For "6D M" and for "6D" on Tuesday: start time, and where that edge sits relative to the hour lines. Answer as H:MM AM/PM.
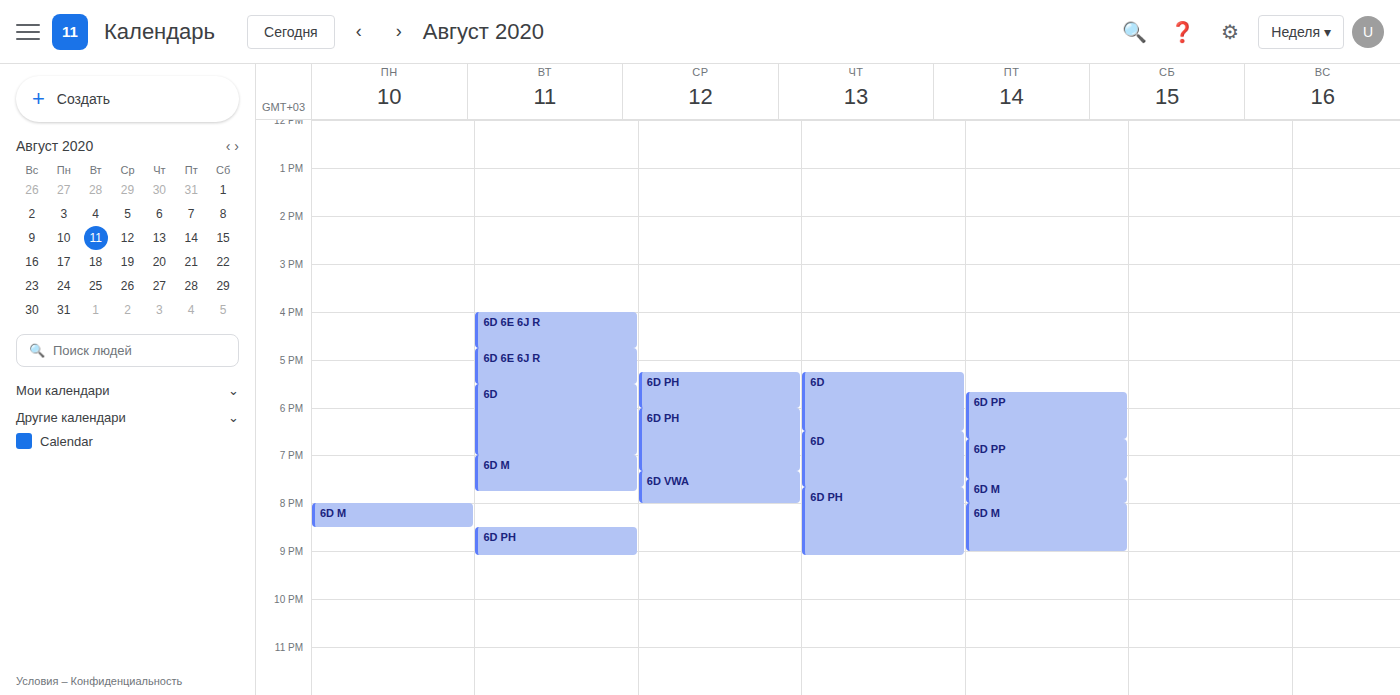
"6D M": 7:00 PM, exactly on the 7 PM line. "6D": 5:30 PM, halfway between the 5 PM and 6 PM lines.